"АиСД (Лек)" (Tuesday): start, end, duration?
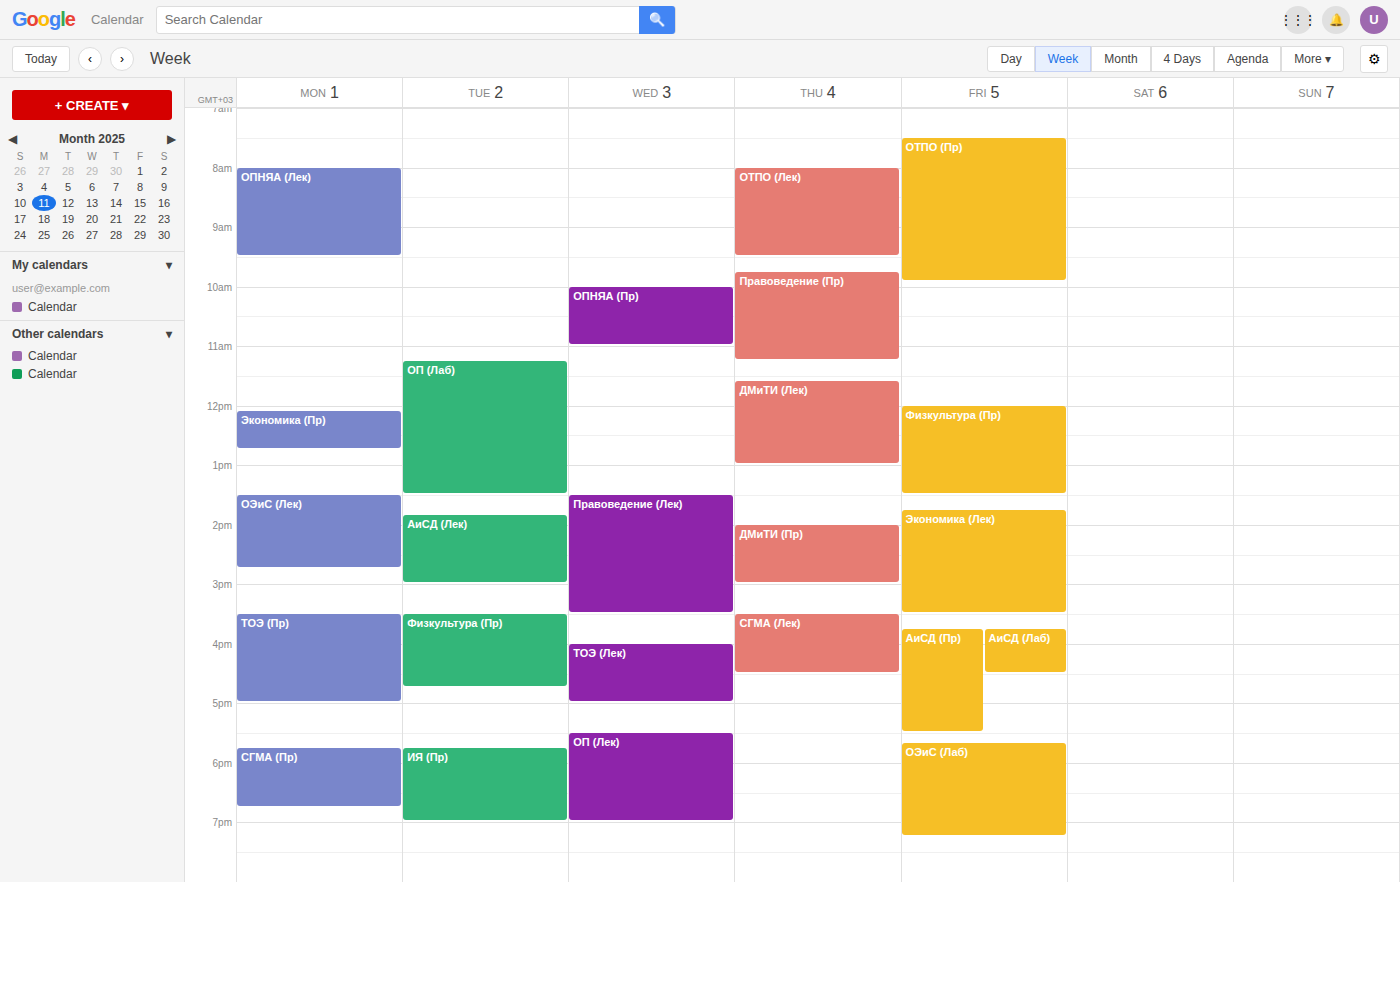
1:50 PM to 3:00 PM, 1 hour 10 minutes